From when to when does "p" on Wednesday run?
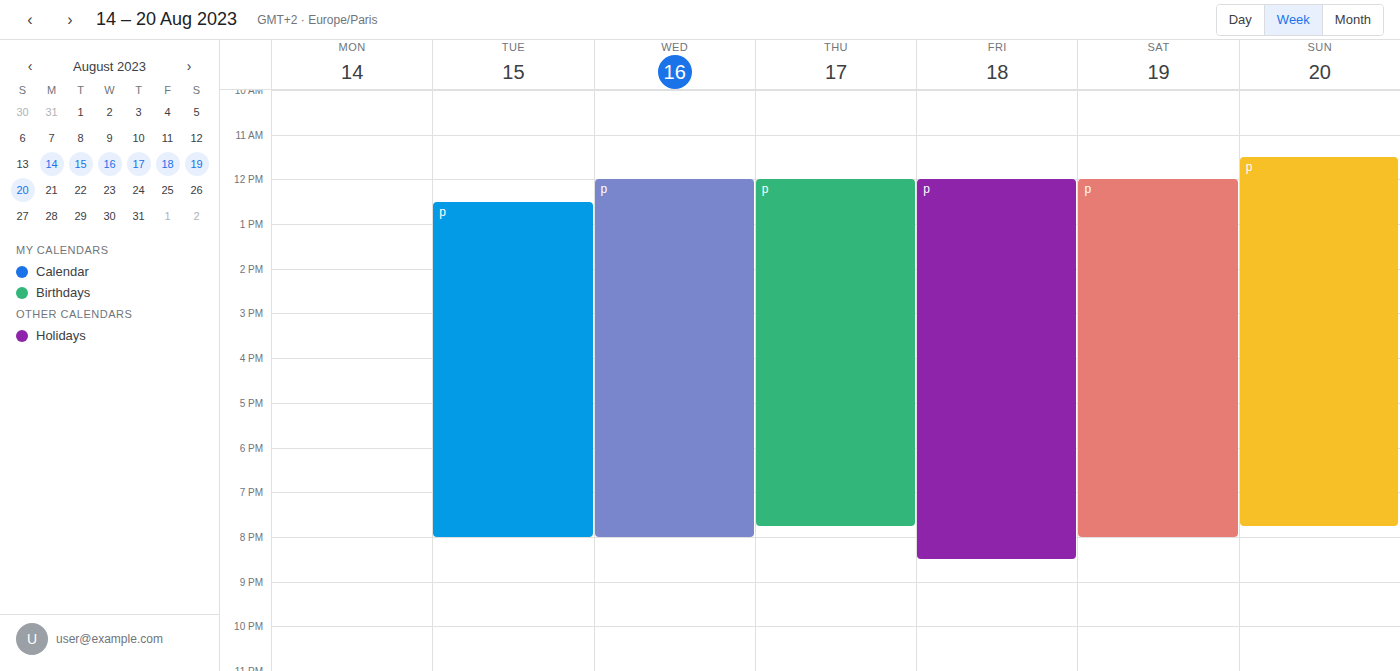
12:00 PM to 8:00 PM